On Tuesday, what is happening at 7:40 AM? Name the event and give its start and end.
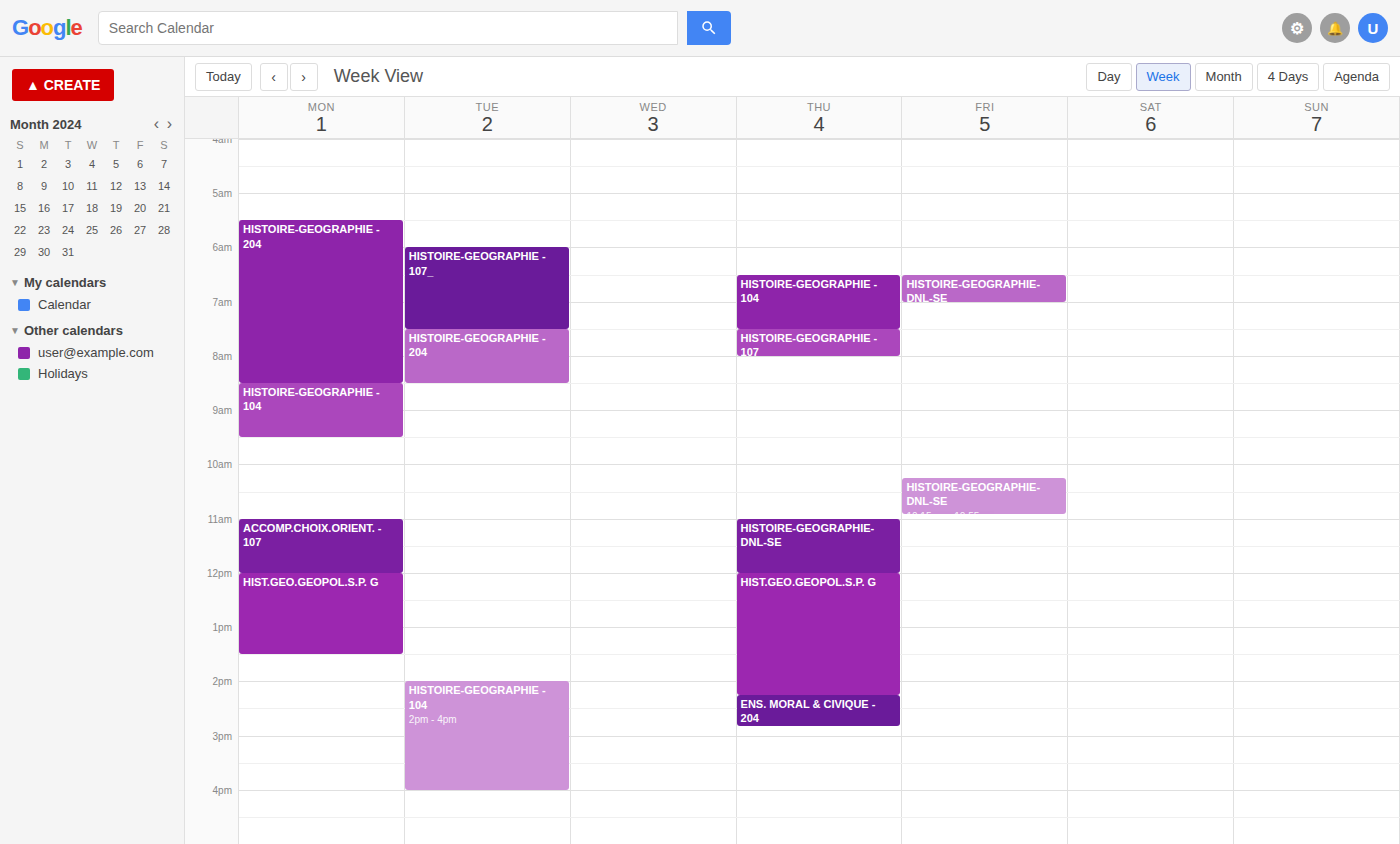
"HISTOIRE-GEOGRAPHIE - 204", 7:30 AM to 8:30 AM